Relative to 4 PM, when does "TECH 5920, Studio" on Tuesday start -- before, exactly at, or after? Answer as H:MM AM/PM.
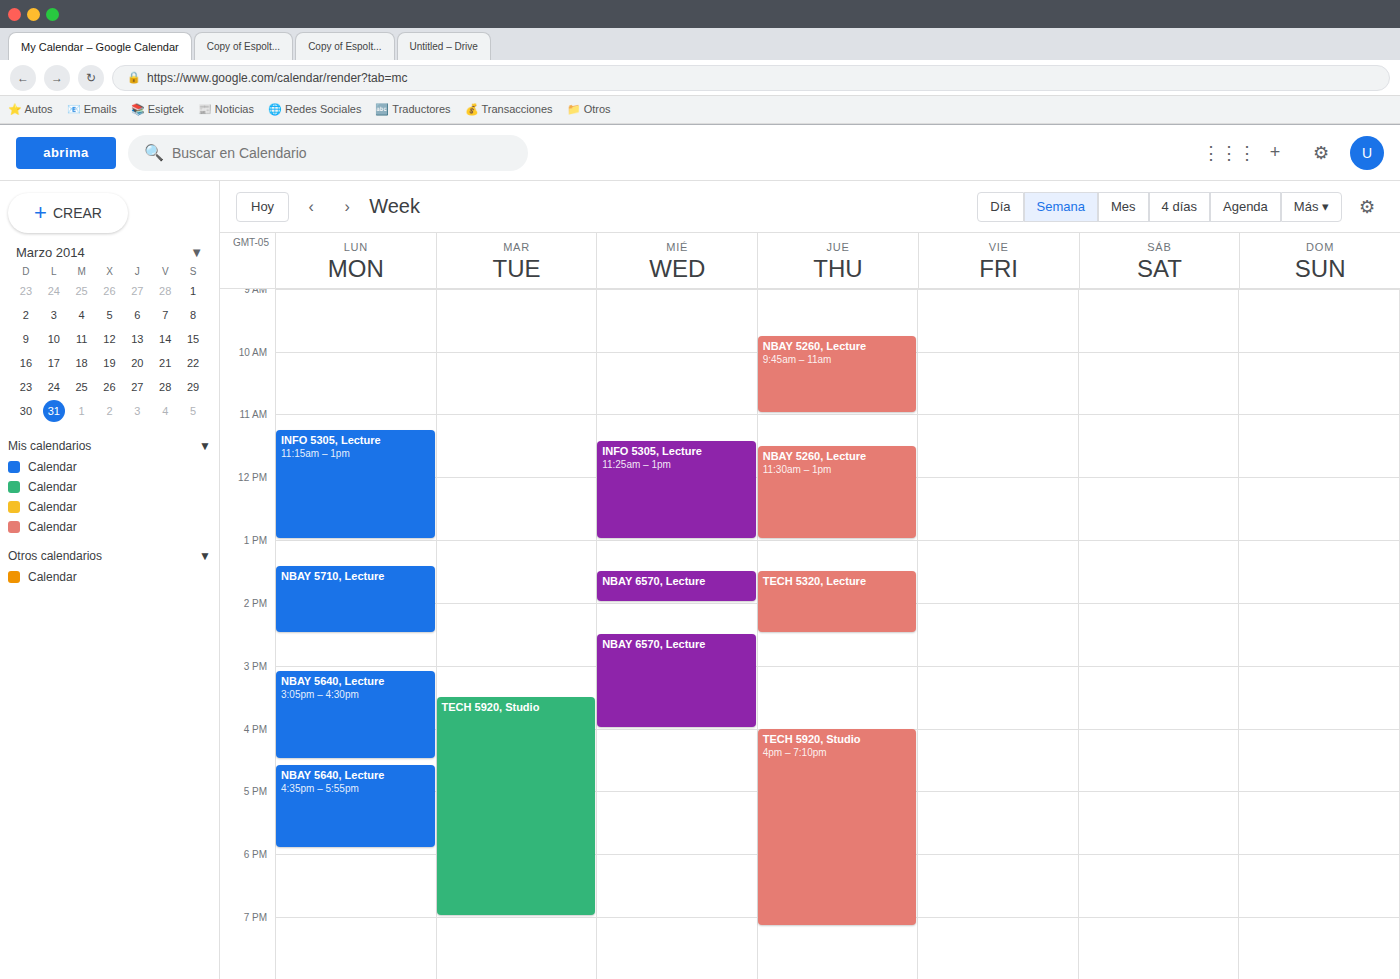
3:30 PM -- before 4 PM, 30 minutes above the 4 PM line.